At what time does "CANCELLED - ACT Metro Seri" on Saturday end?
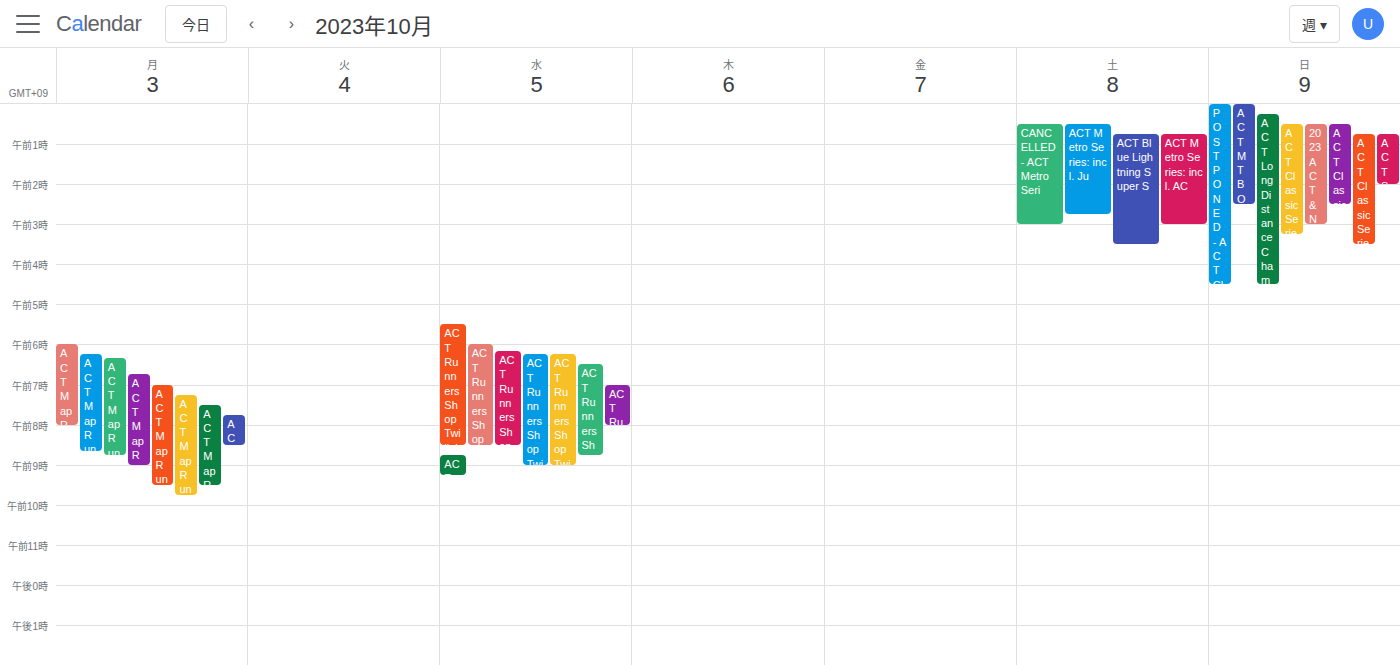
3:00 AM